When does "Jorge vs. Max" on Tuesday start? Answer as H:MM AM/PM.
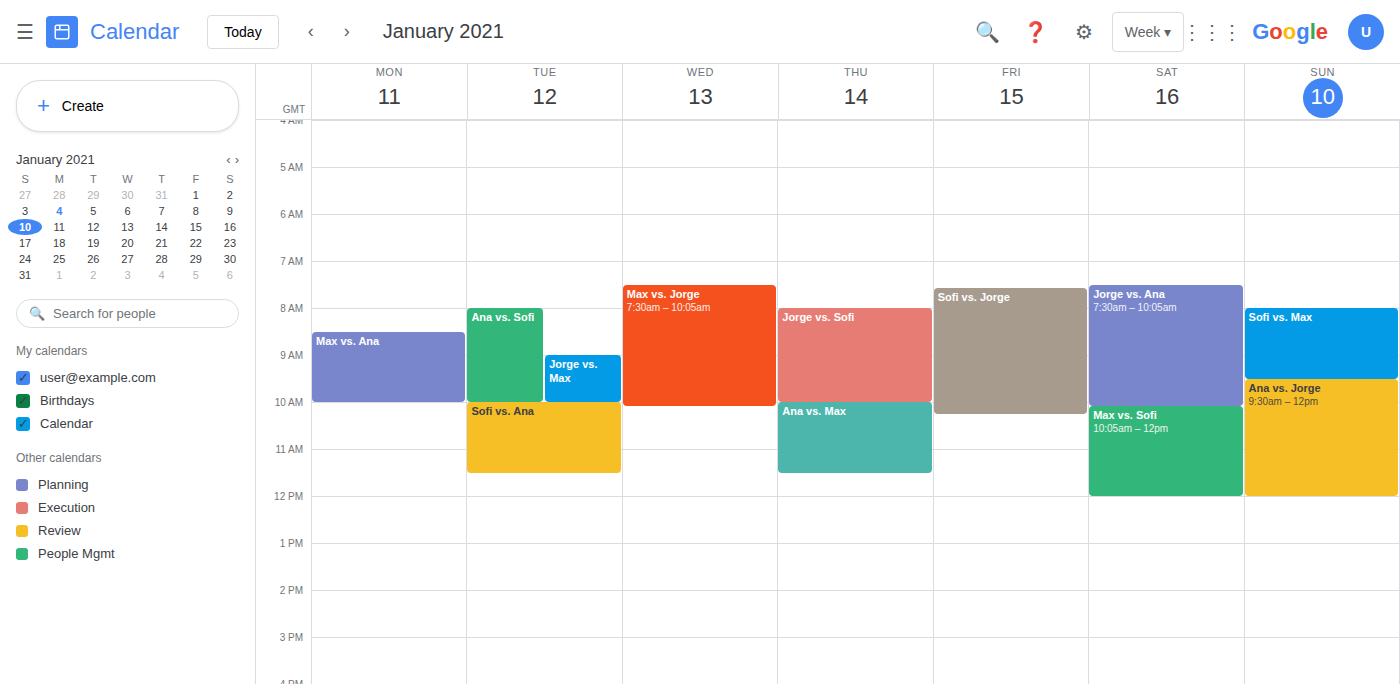
9:00 AM